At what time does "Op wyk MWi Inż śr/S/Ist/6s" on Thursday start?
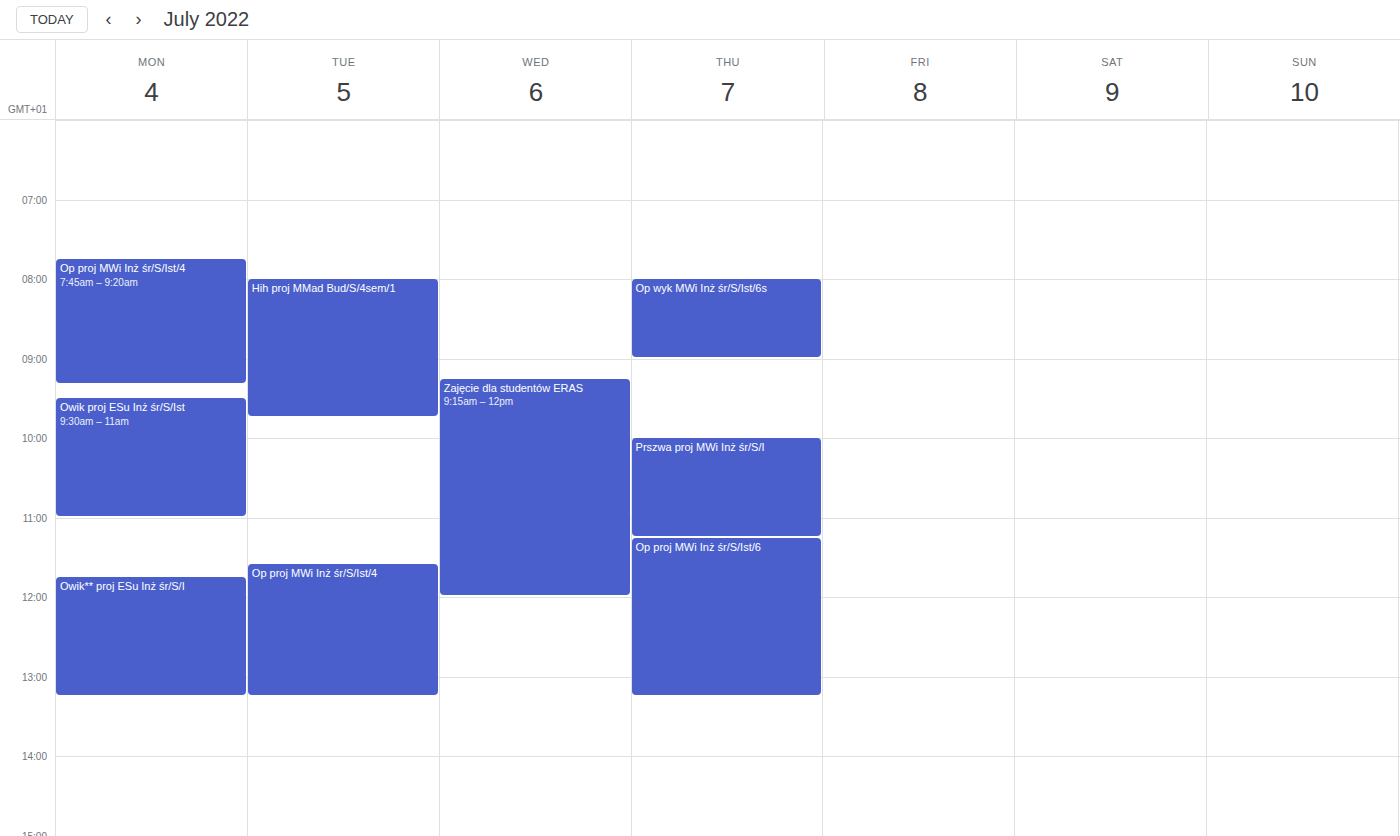
8:00 AM